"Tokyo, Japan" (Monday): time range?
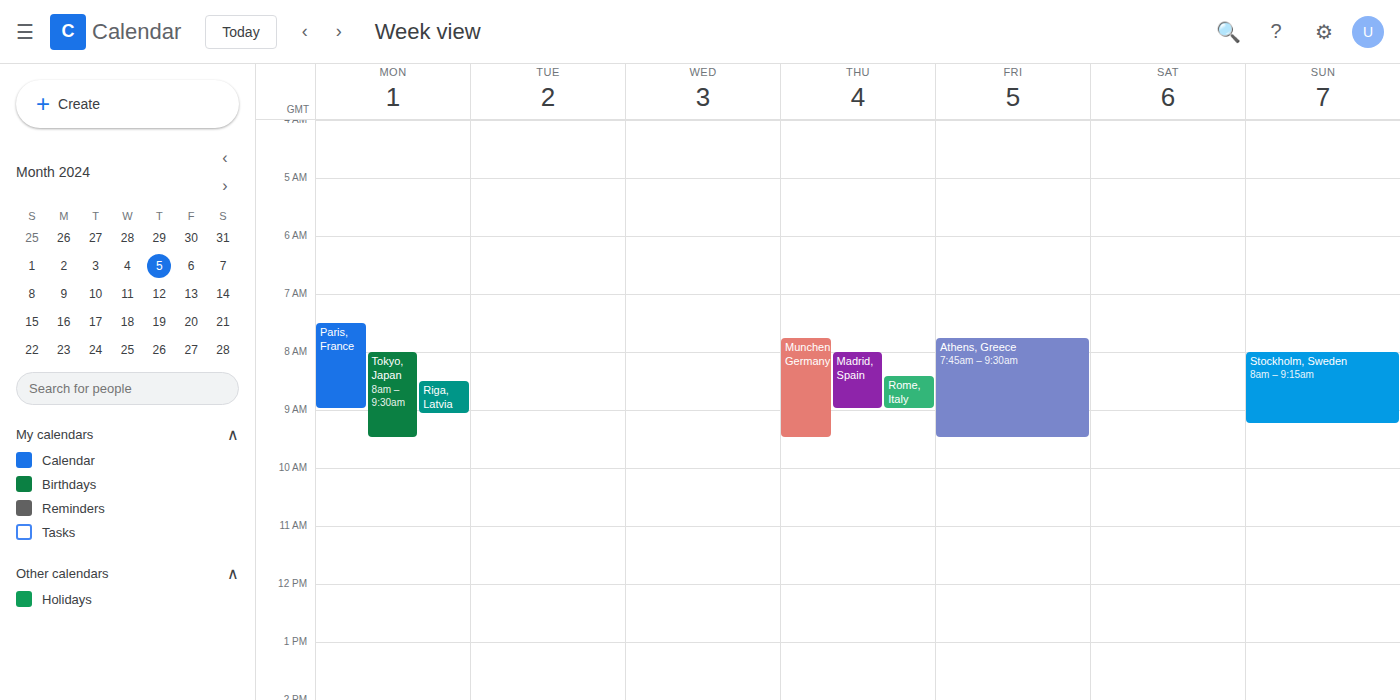
8:00 AM to 9:30 AM